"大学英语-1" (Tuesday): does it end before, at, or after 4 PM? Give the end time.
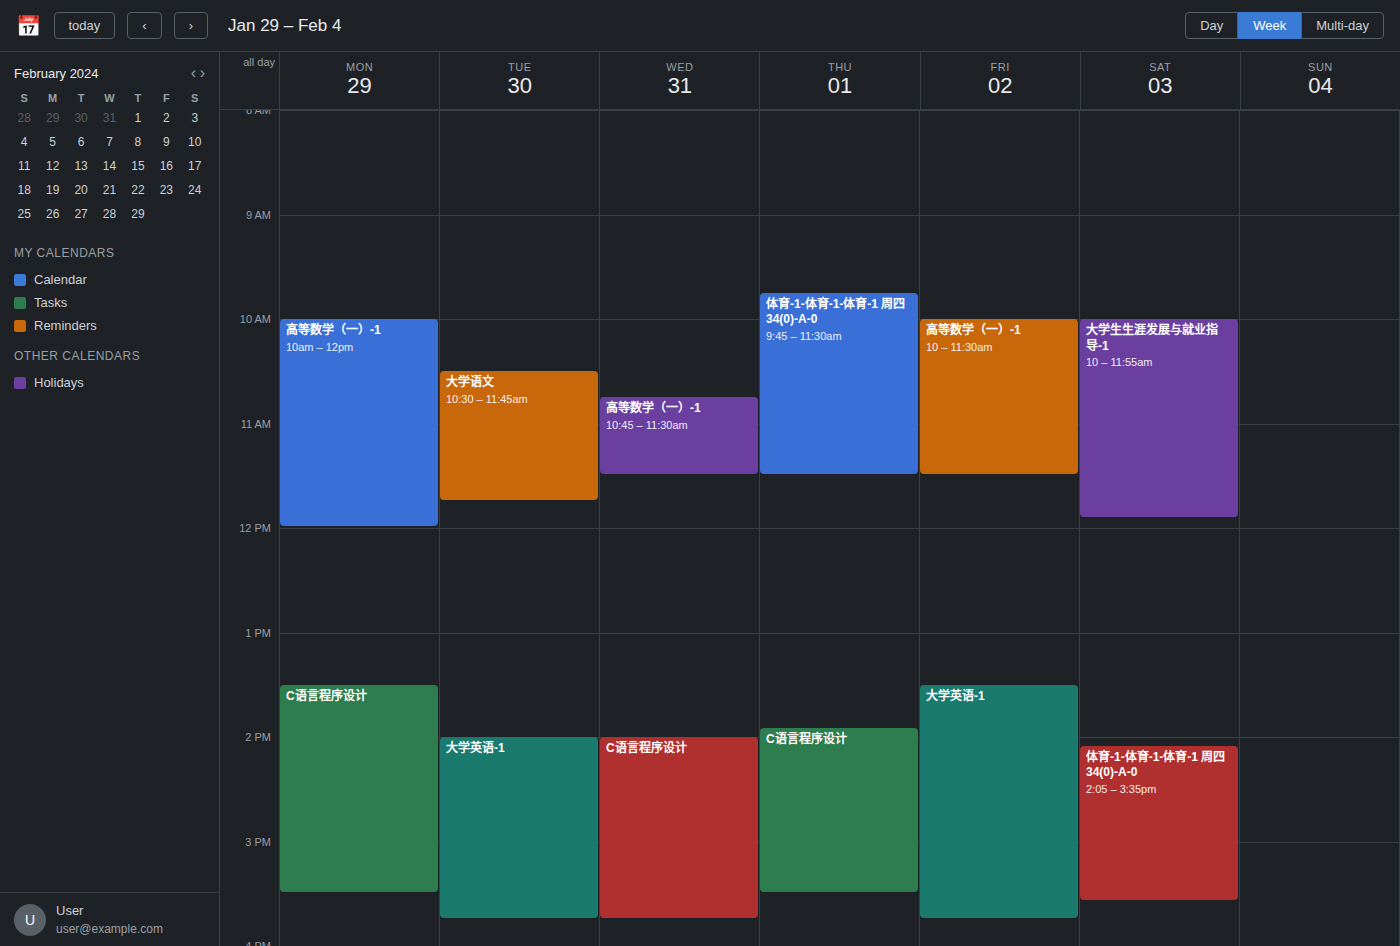
3:45 PM -- before 4 PM, 15 minutes above the 4 PM line.